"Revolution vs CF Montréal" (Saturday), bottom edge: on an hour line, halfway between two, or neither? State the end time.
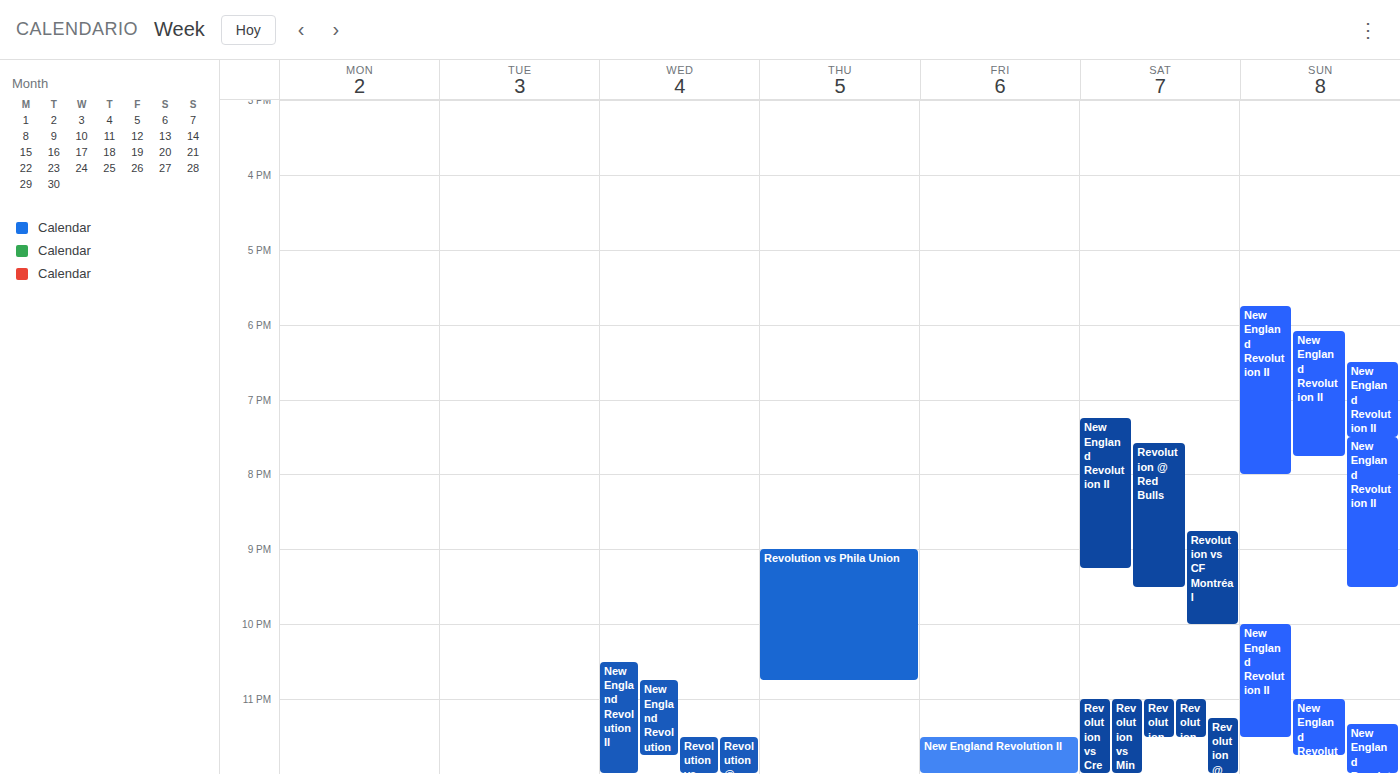
10:00 PM -- exactly on the 10 PM line.